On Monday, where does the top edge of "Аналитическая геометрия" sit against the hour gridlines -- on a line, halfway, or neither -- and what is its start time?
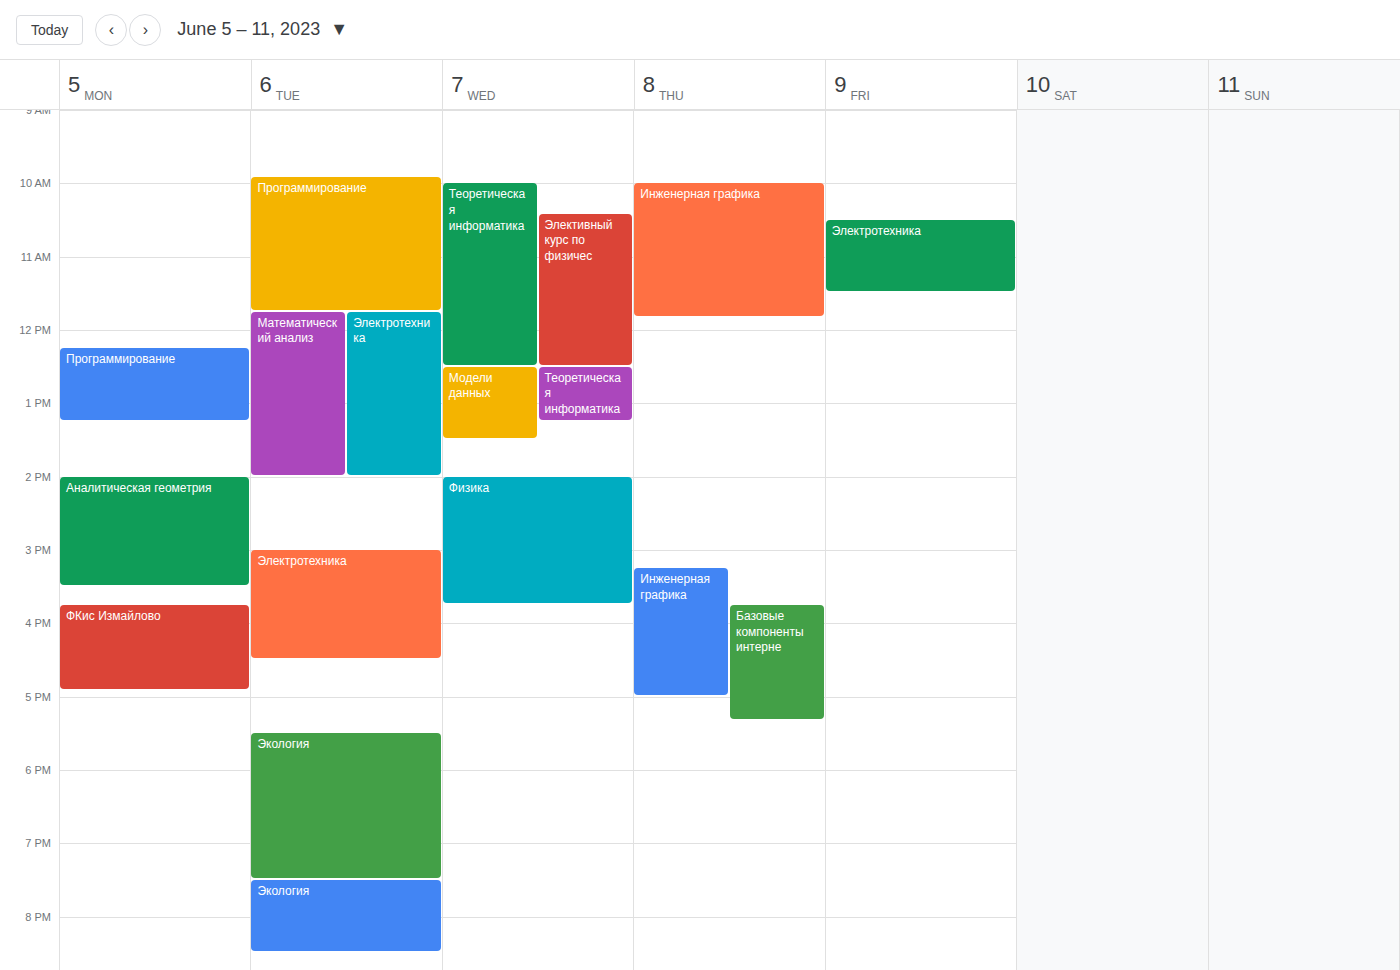
14:00 -- exactly on the 14:00 line.